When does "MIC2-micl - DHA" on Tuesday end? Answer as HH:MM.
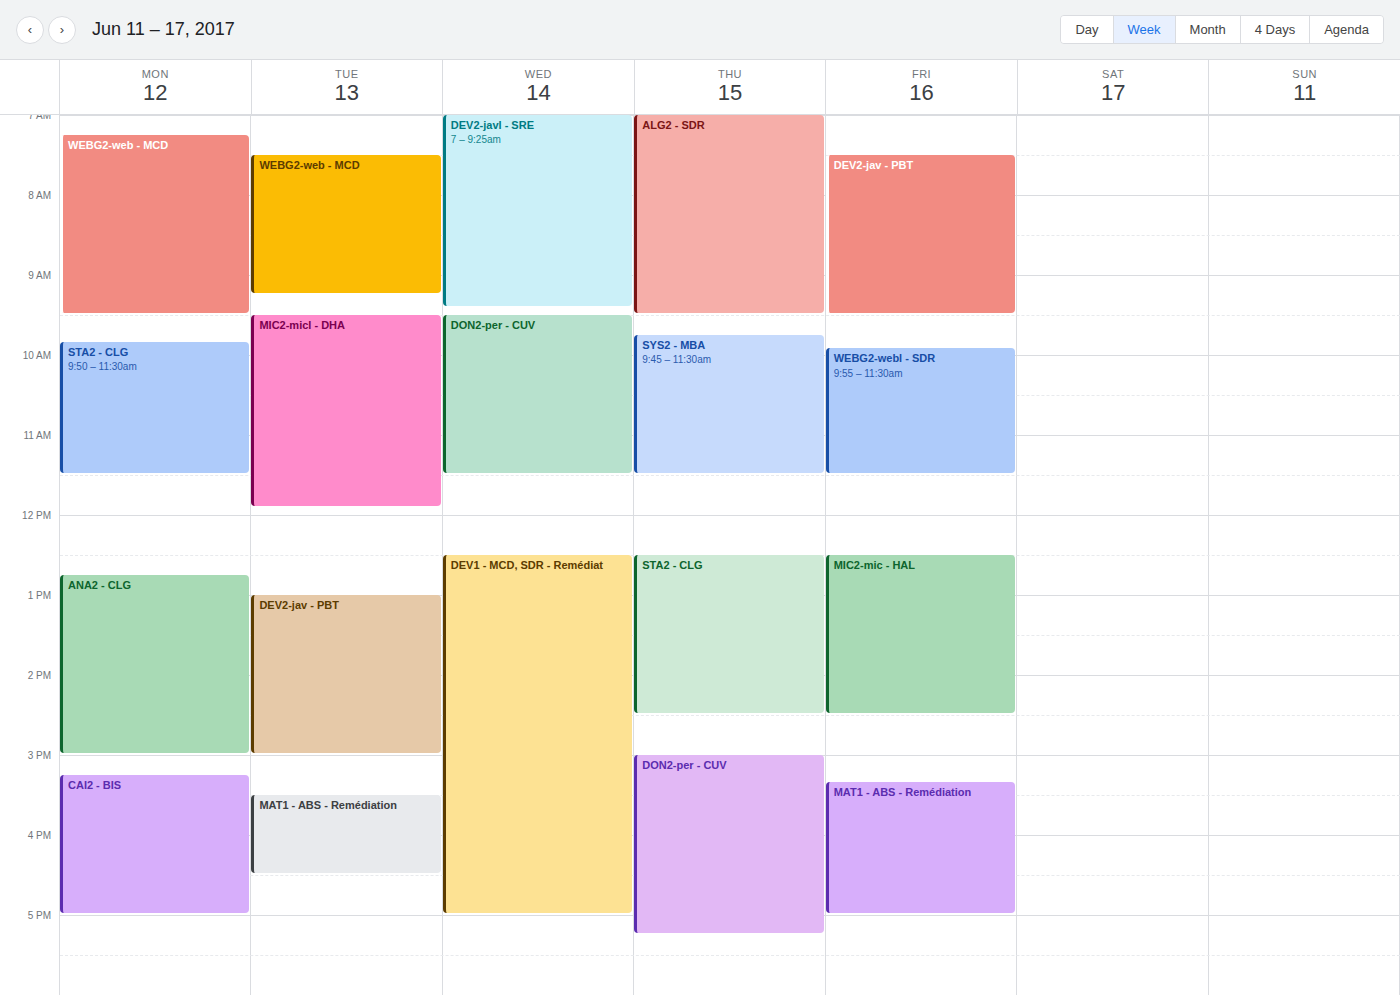
11:55